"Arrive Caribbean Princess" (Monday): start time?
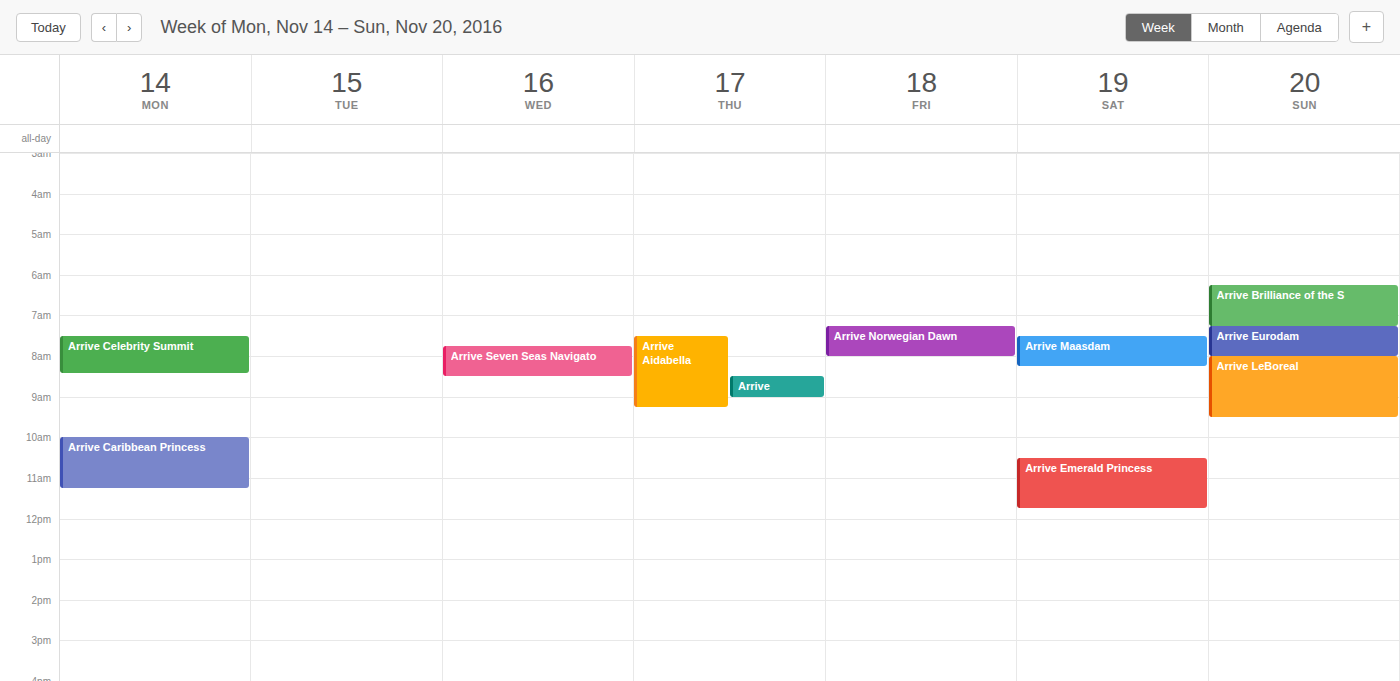
10:00 AM